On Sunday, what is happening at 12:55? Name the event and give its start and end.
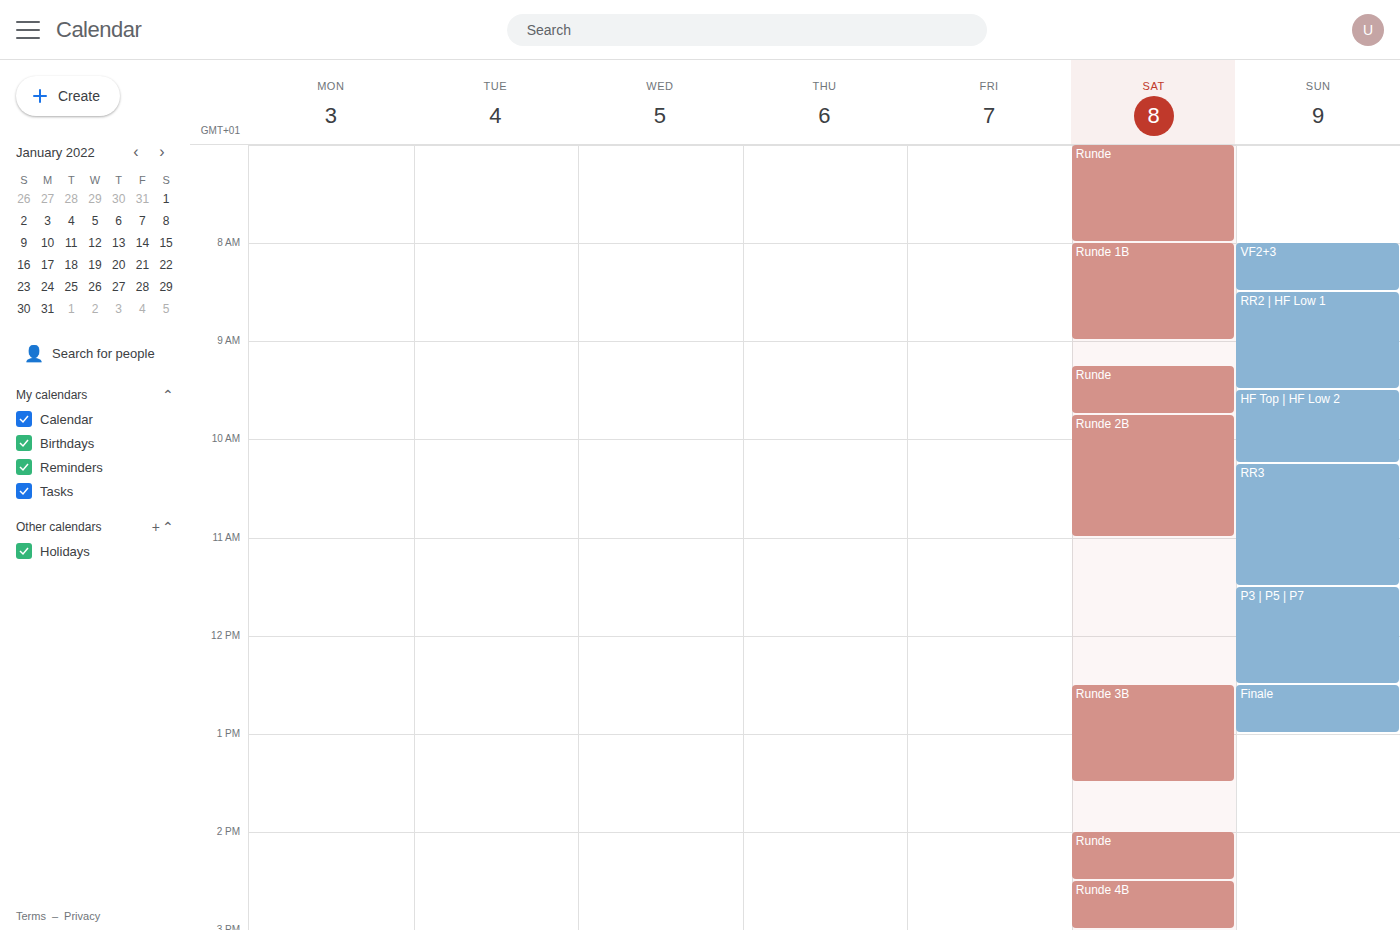
"Finale", 12:30 to 13:00